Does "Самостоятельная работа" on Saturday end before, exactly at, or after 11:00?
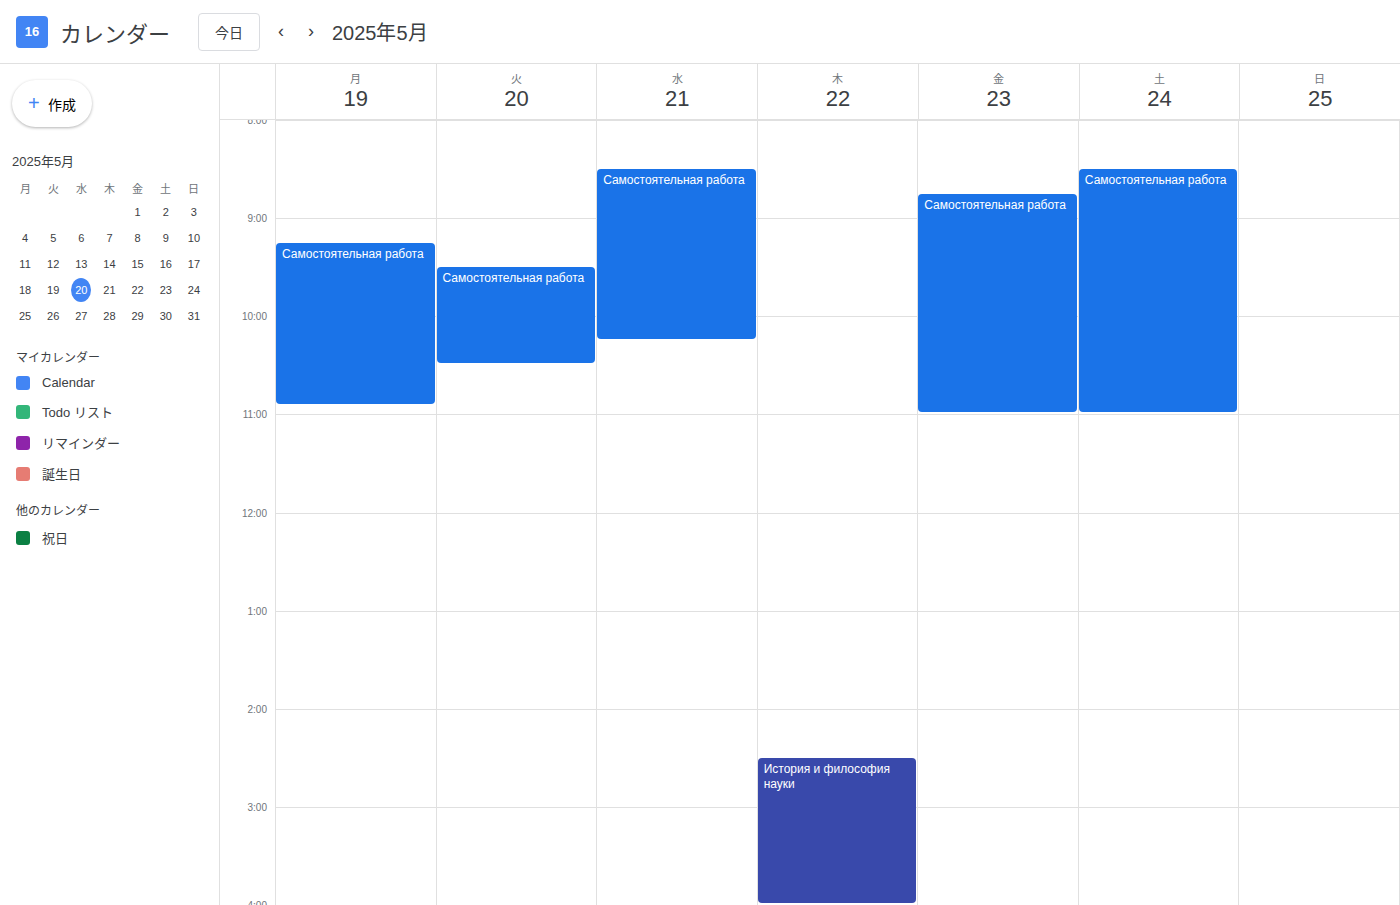
11:00 -- exactly at 11:00, on the 11:00 line.